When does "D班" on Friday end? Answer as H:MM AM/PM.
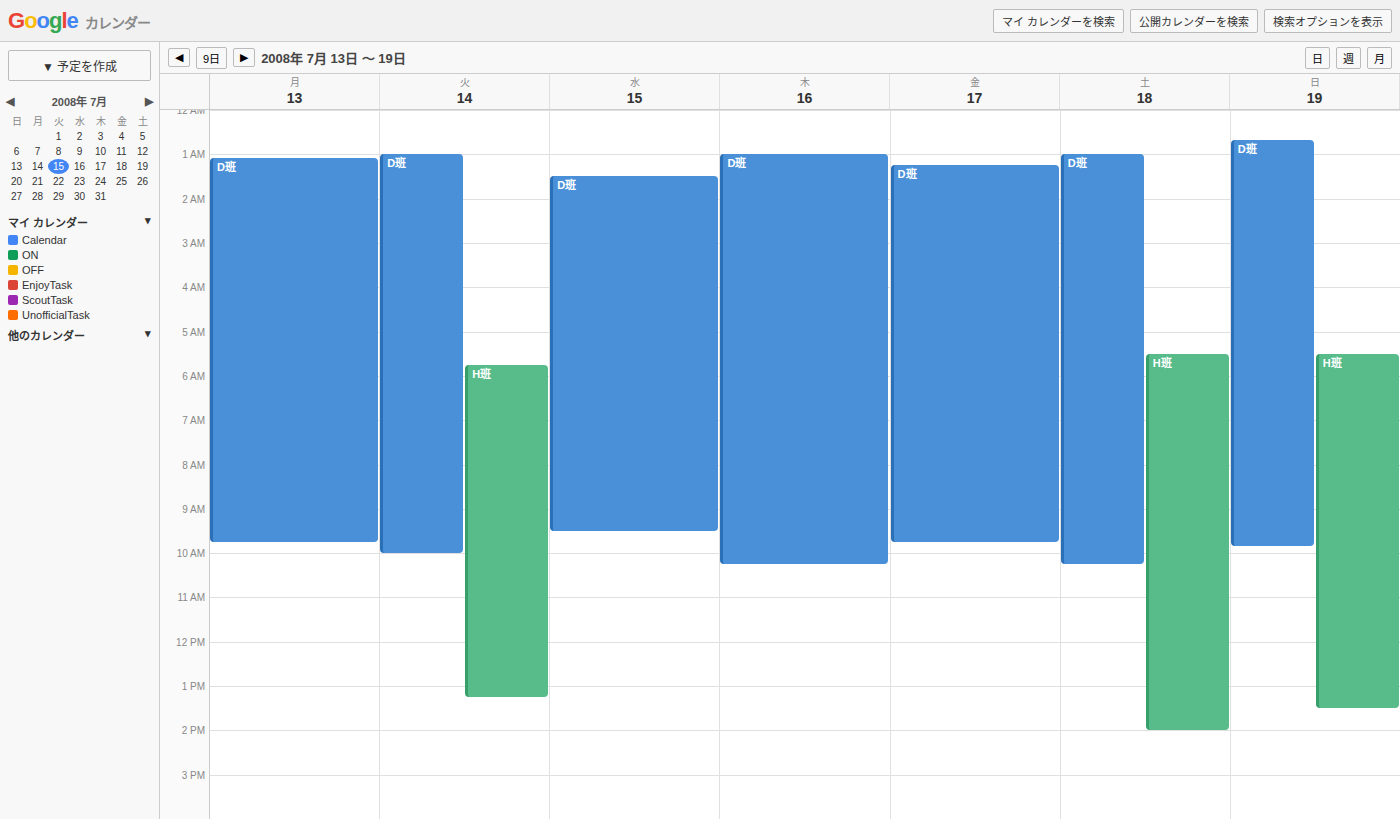
9:45 AM